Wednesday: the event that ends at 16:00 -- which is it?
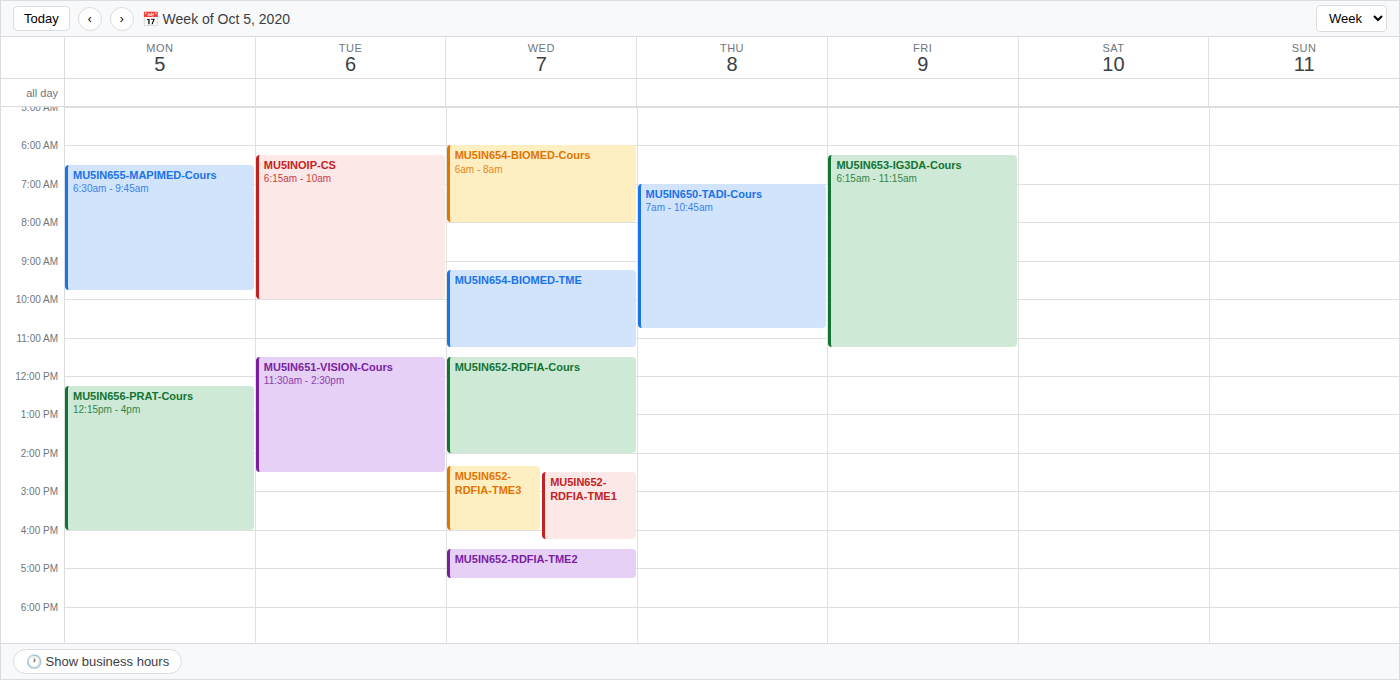
"MU5IN652-RDFIA-TME3"